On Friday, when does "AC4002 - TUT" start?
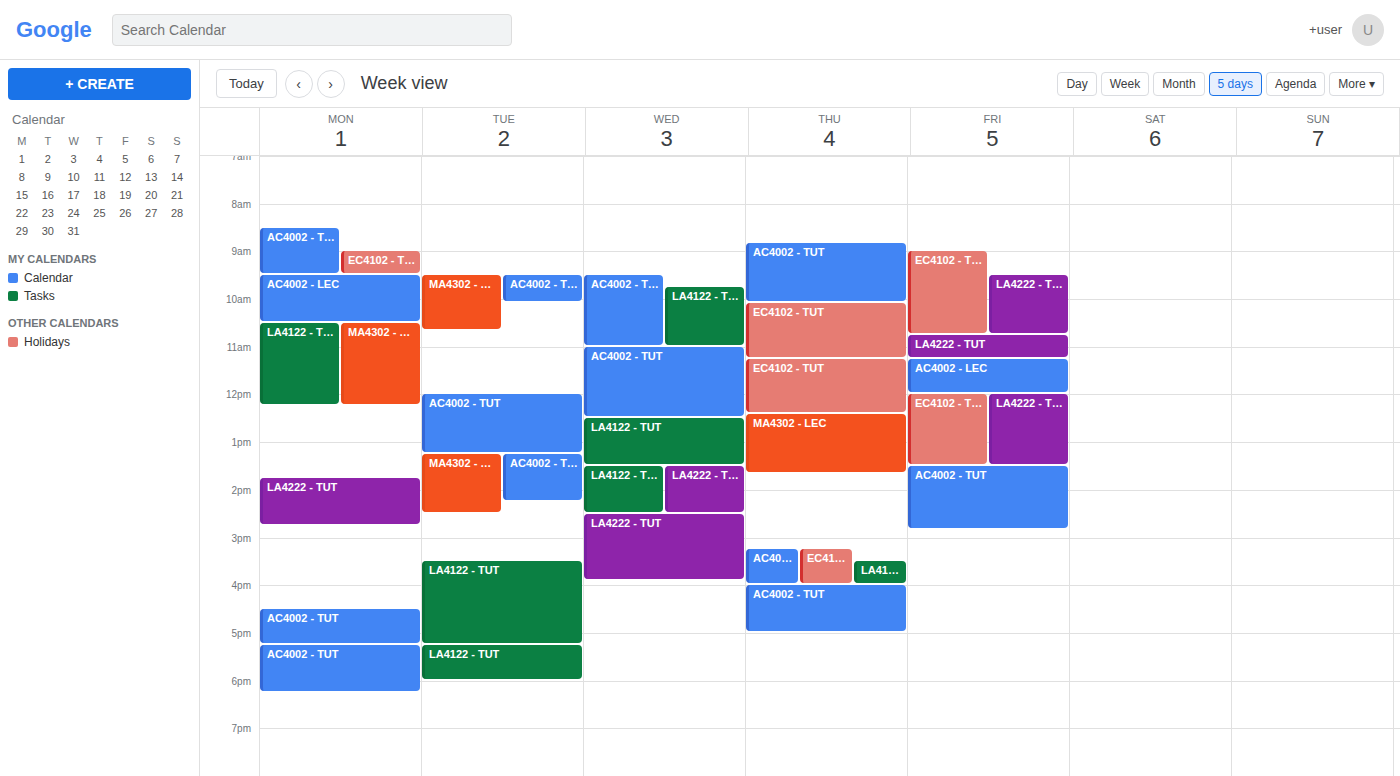
1:30 PM